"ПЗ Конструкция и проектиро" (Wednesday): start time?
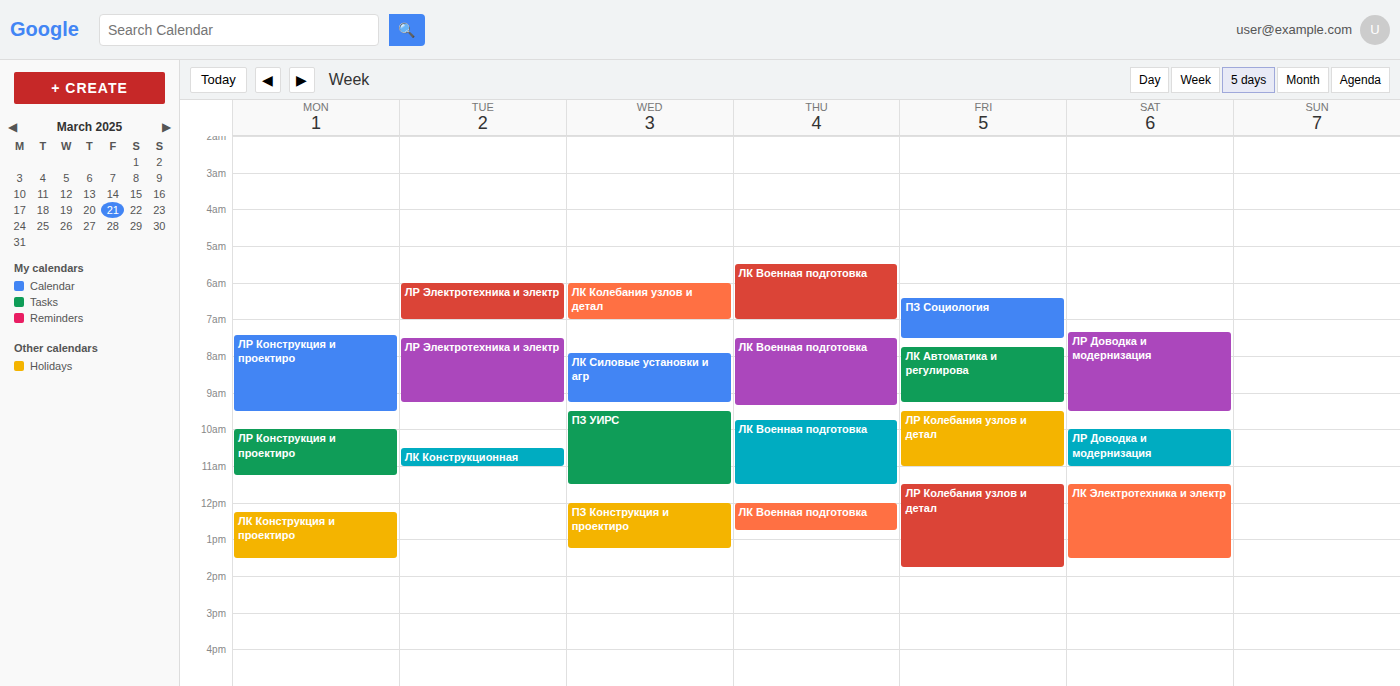
12:00 PM